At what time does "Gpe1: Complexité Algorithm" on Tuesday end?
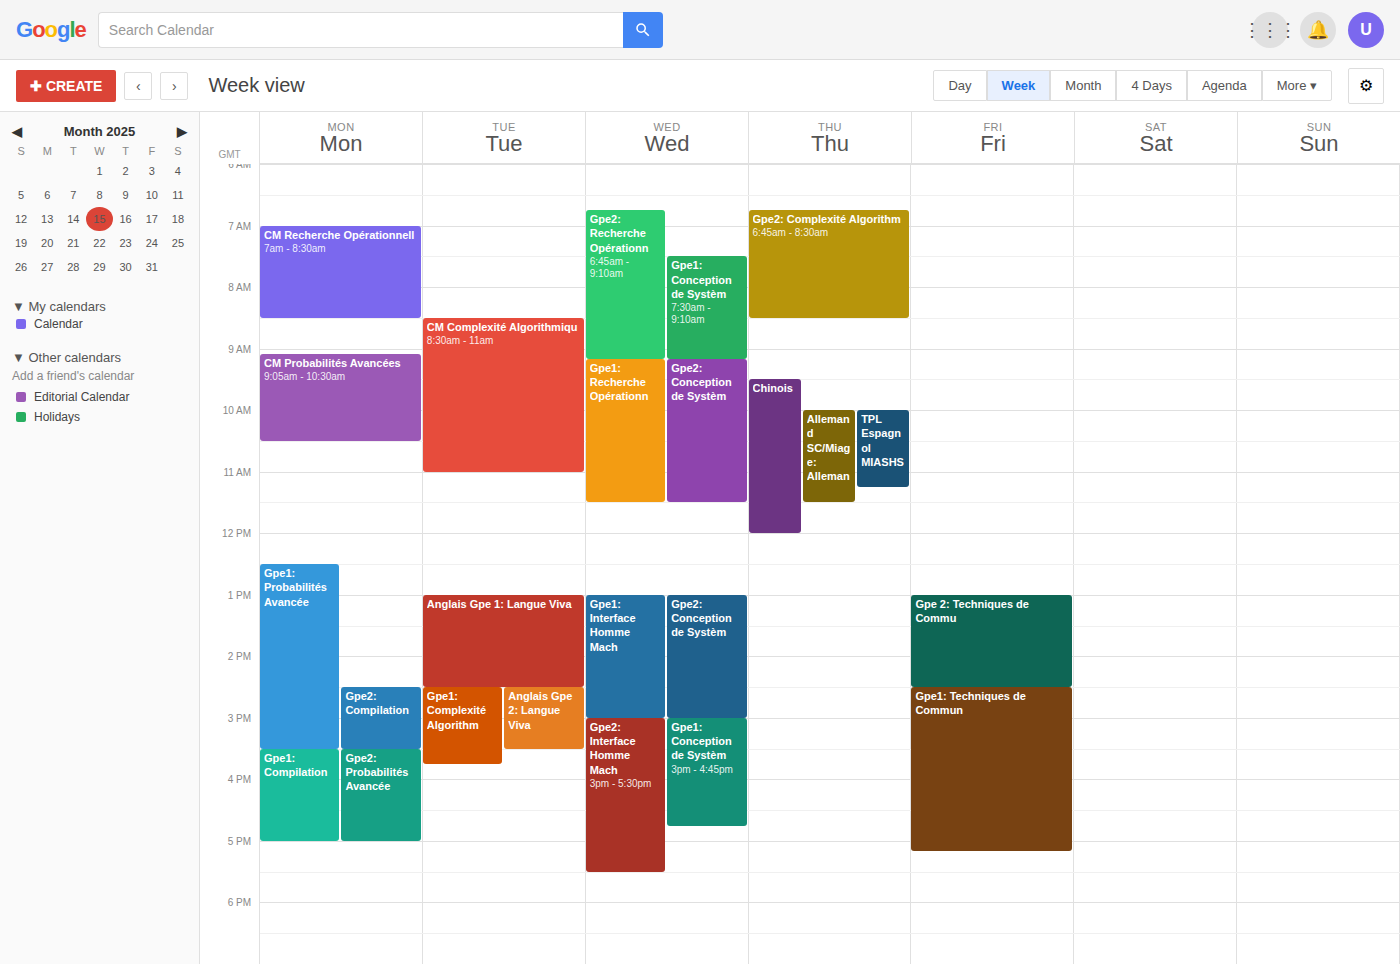
15:45